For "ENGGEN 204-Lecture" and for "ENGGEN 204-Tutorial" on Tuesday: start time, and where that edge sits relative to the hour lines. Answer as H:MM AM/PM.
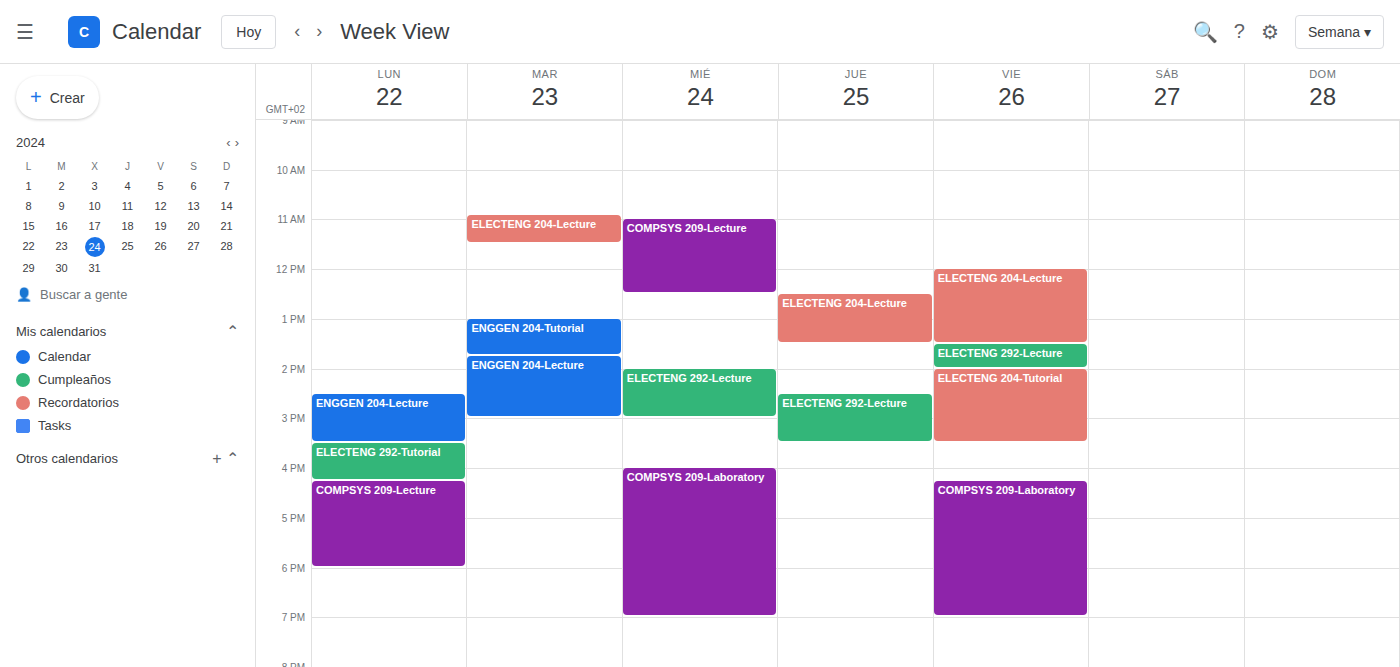
"ENGGEN 204-Lecture": 1:45 PM, neither: three quarters of the way from the 1 PM line to the 2 PM line. "ENGGEN 204-Tutorial": 1:00 PM, exactly on the 1 PM line.